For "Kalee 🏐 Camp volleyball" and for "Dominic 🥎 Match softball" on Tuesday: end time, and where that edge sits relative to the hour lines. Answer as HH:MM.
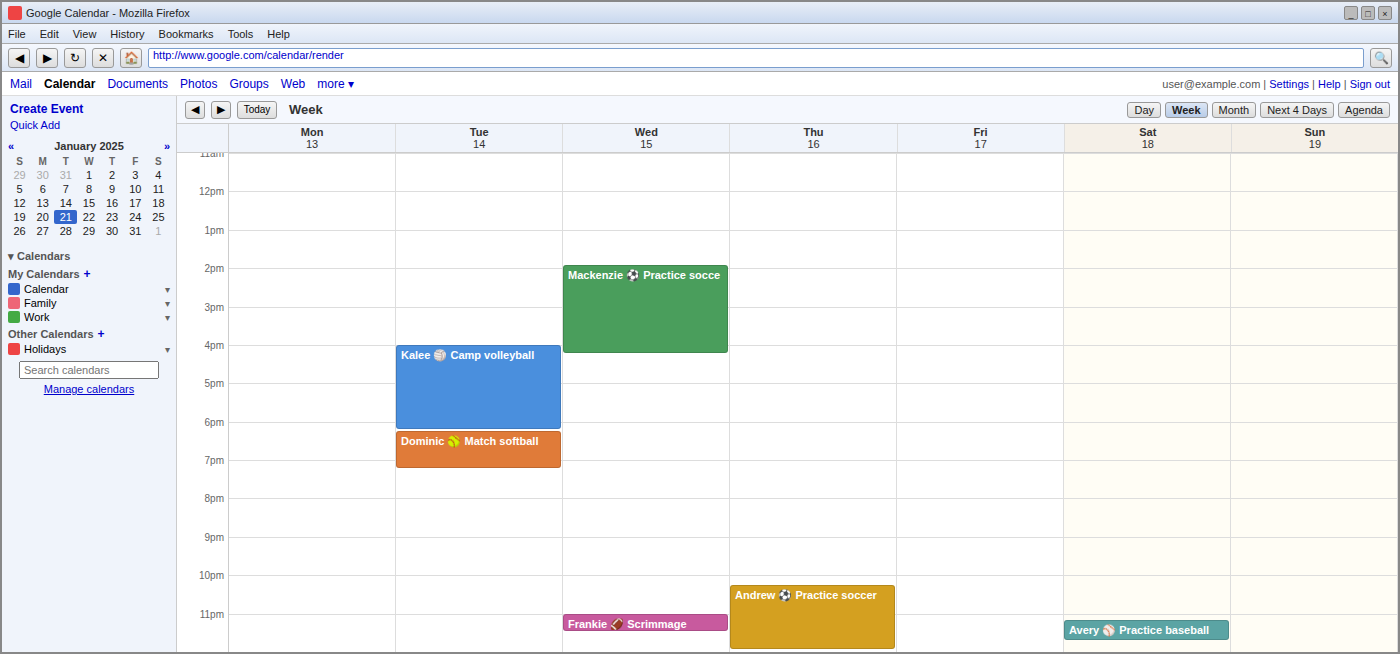
"Kalee 🏐 Camp volleyball": 18:15, neither: a quarter of the way from the 18:00 line to the 19:00 line. "Dominic 🥎 Match softball": 19:15, neither: a quarter of the way from the 19:00 line to the 20:00 line.